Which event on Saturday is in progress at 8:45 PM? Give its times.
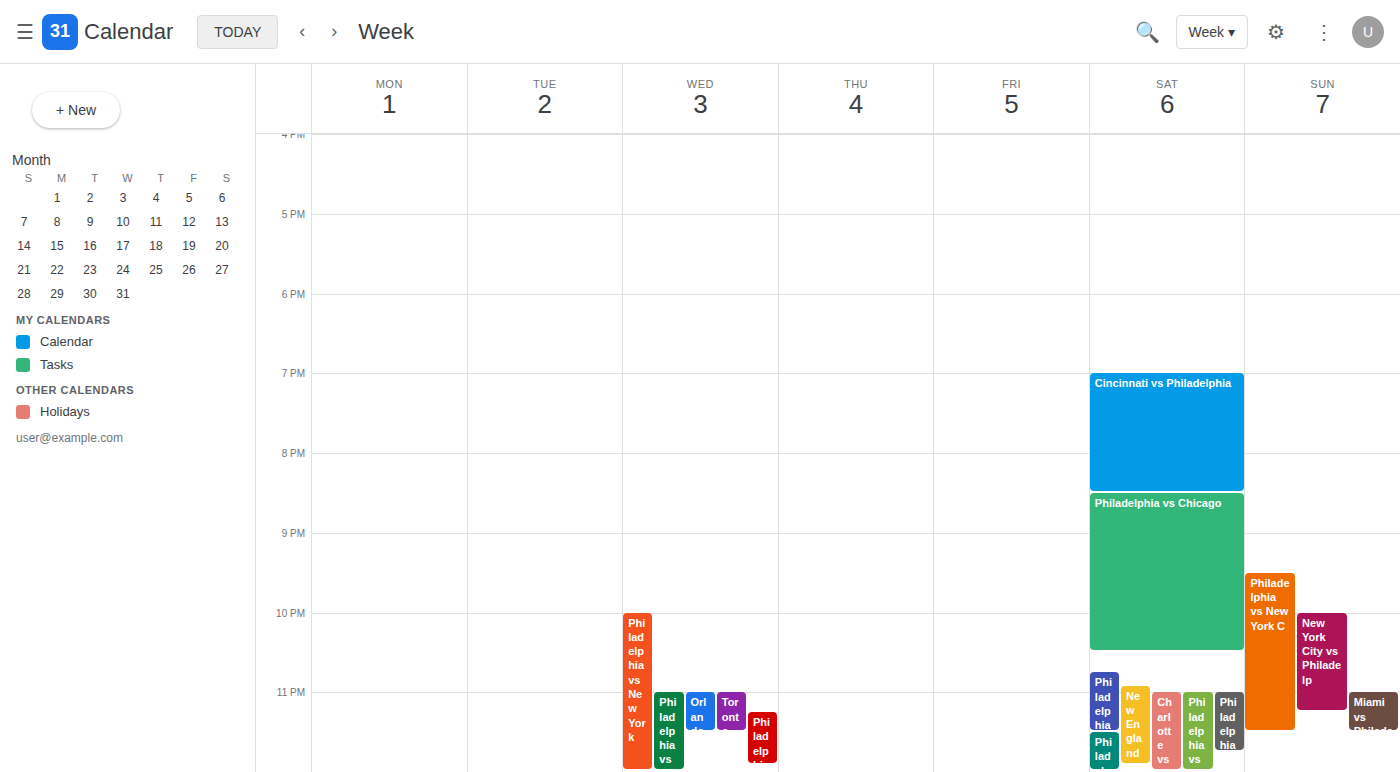
"Philadelphia vs Chicago", 8:30 PM to 10:30 PM